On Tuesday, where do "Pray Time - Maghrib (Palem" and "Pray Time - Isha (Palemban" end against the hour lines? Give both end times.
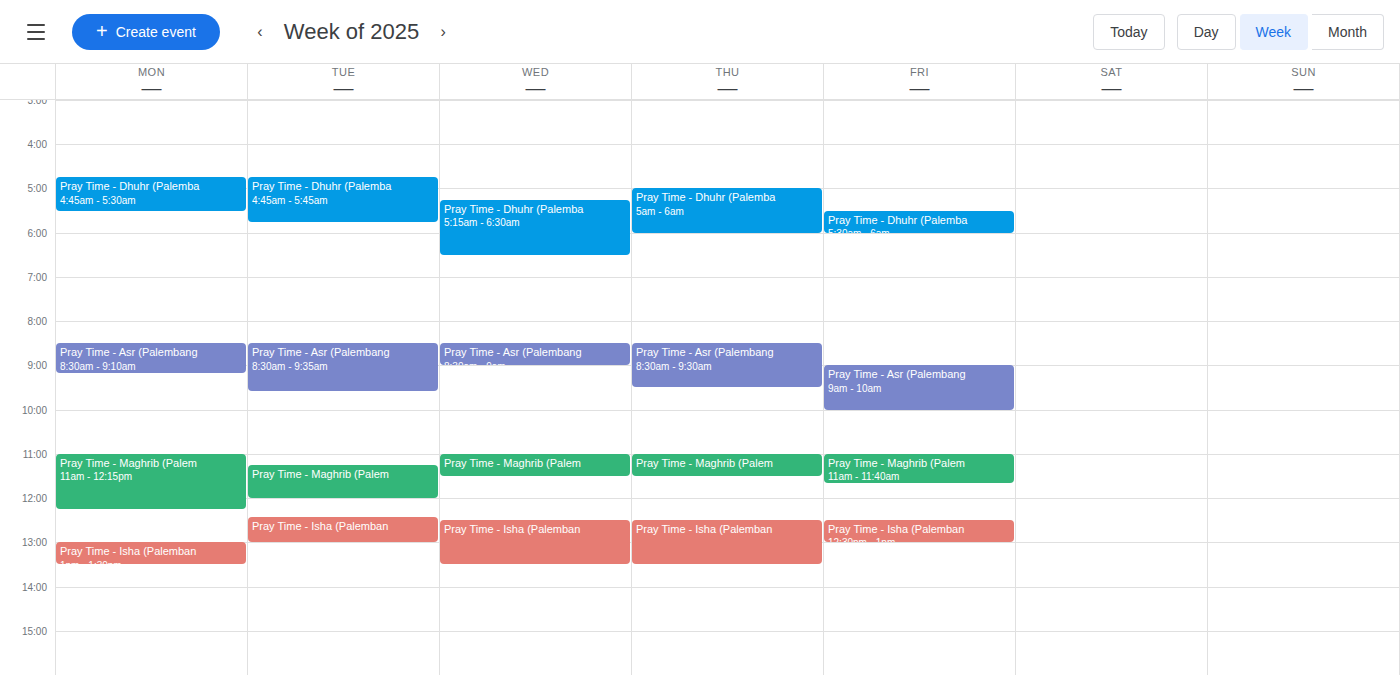
"Pray Time - Maghrib (Palem": 12:00, exactly on the 12:00 line. "Pray Time - Isha (Palemban": 13:00, exactly on the 13:00 line.